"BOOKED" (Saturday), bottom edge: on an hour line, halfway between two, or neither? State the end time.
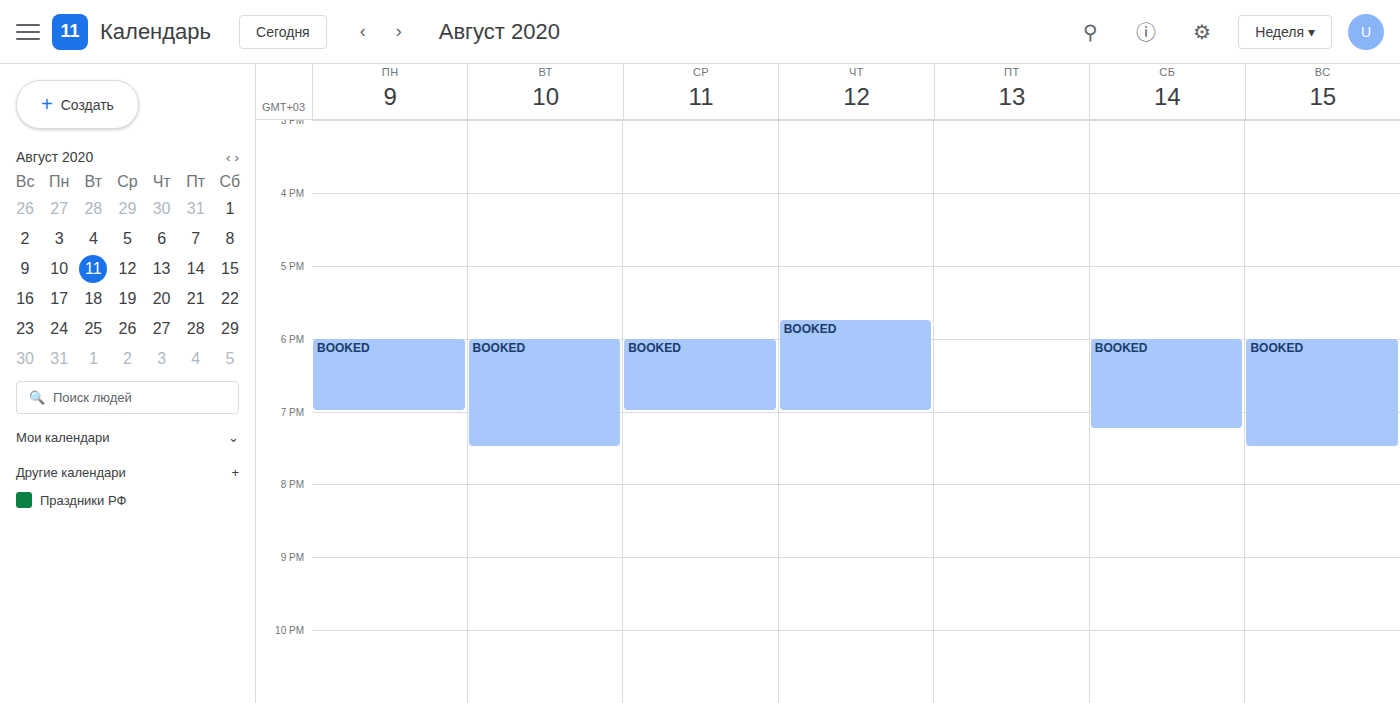
19:15 -- neither: a quarter of the way from the 19:00 line to the 20:00 line.